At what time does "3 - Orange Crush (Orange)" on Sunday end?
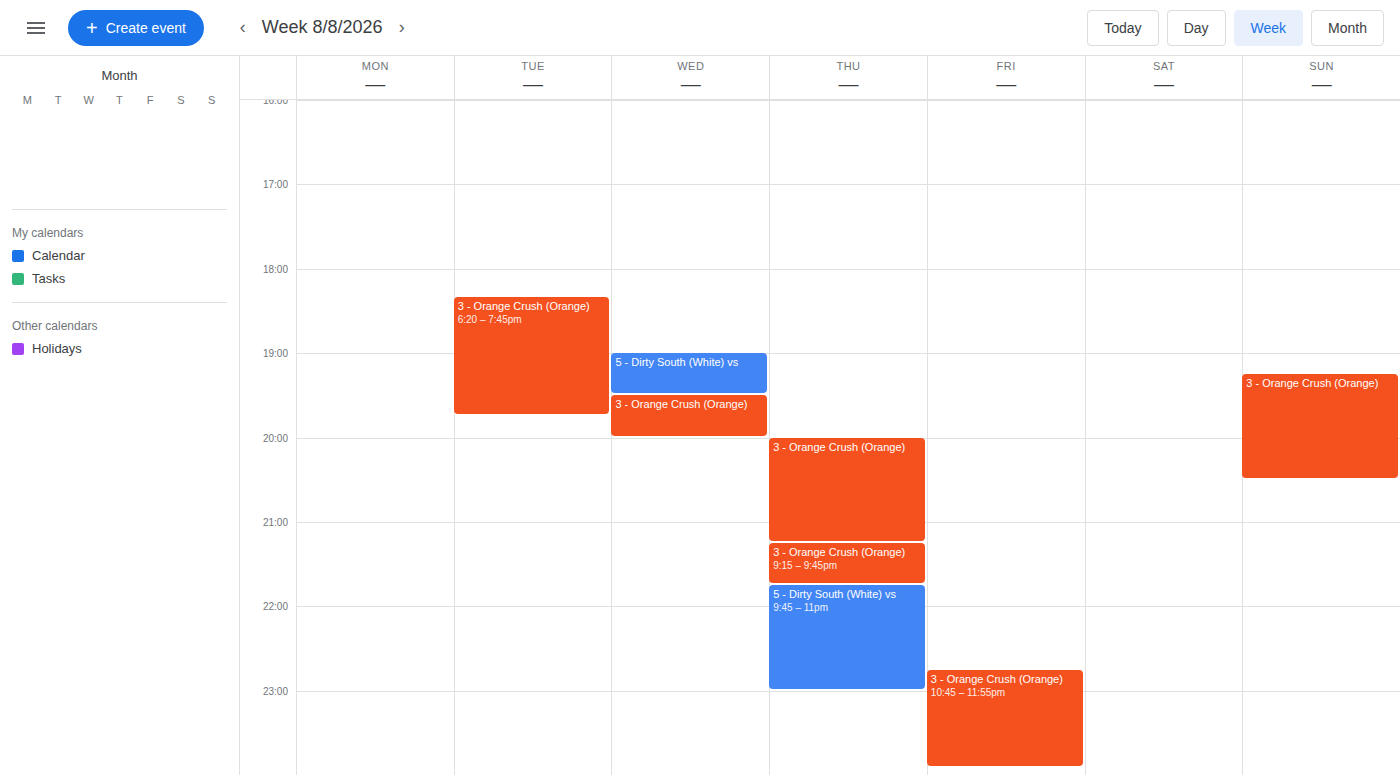
8:30 PM